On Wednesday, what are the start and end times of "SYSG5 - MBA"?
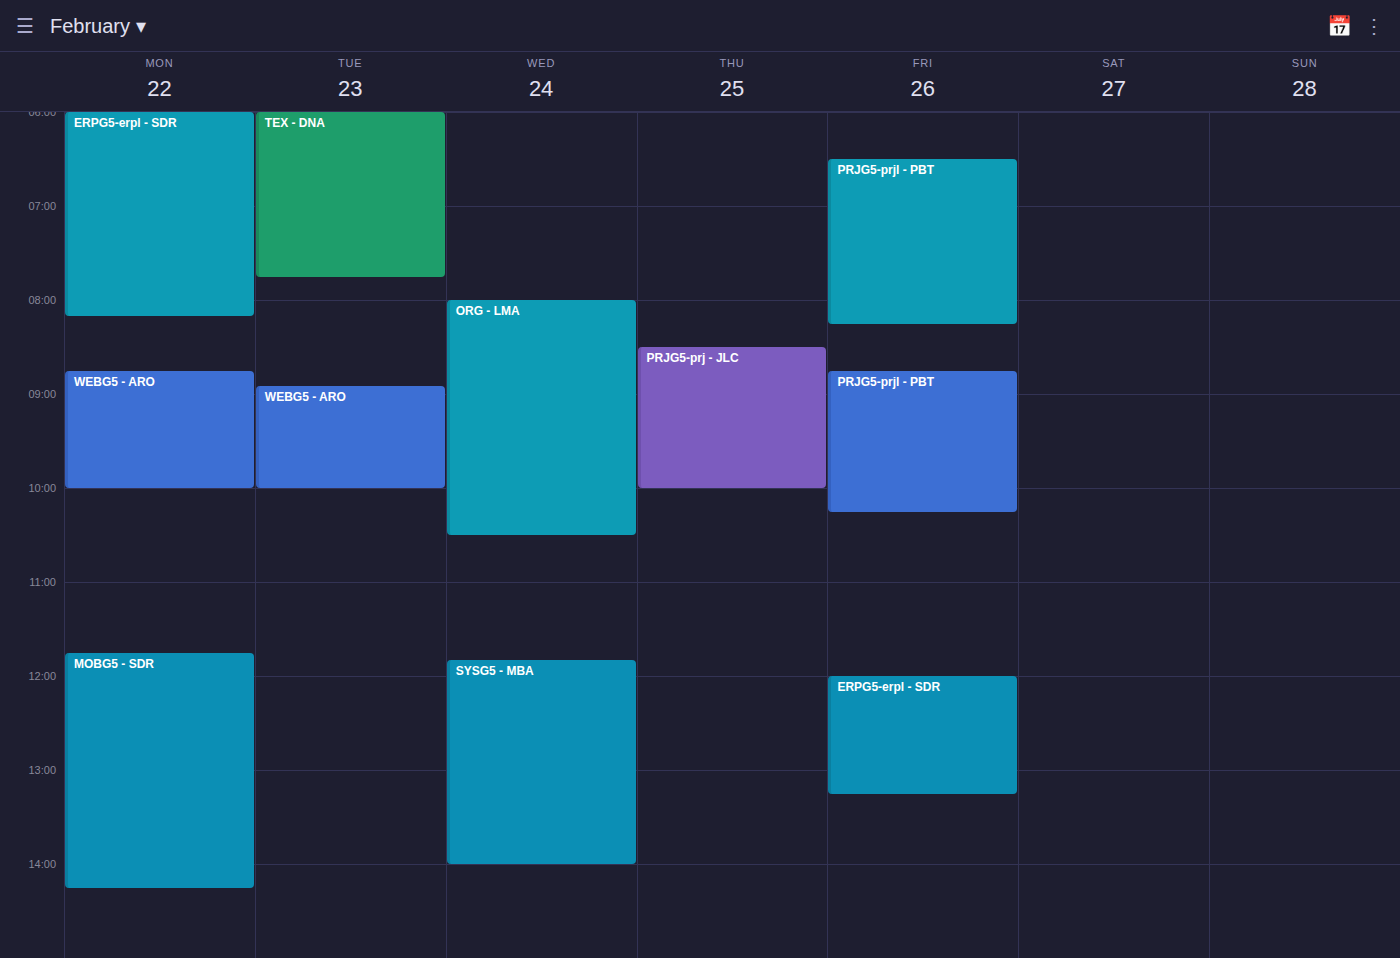
11:50 AM to 2:00 PM